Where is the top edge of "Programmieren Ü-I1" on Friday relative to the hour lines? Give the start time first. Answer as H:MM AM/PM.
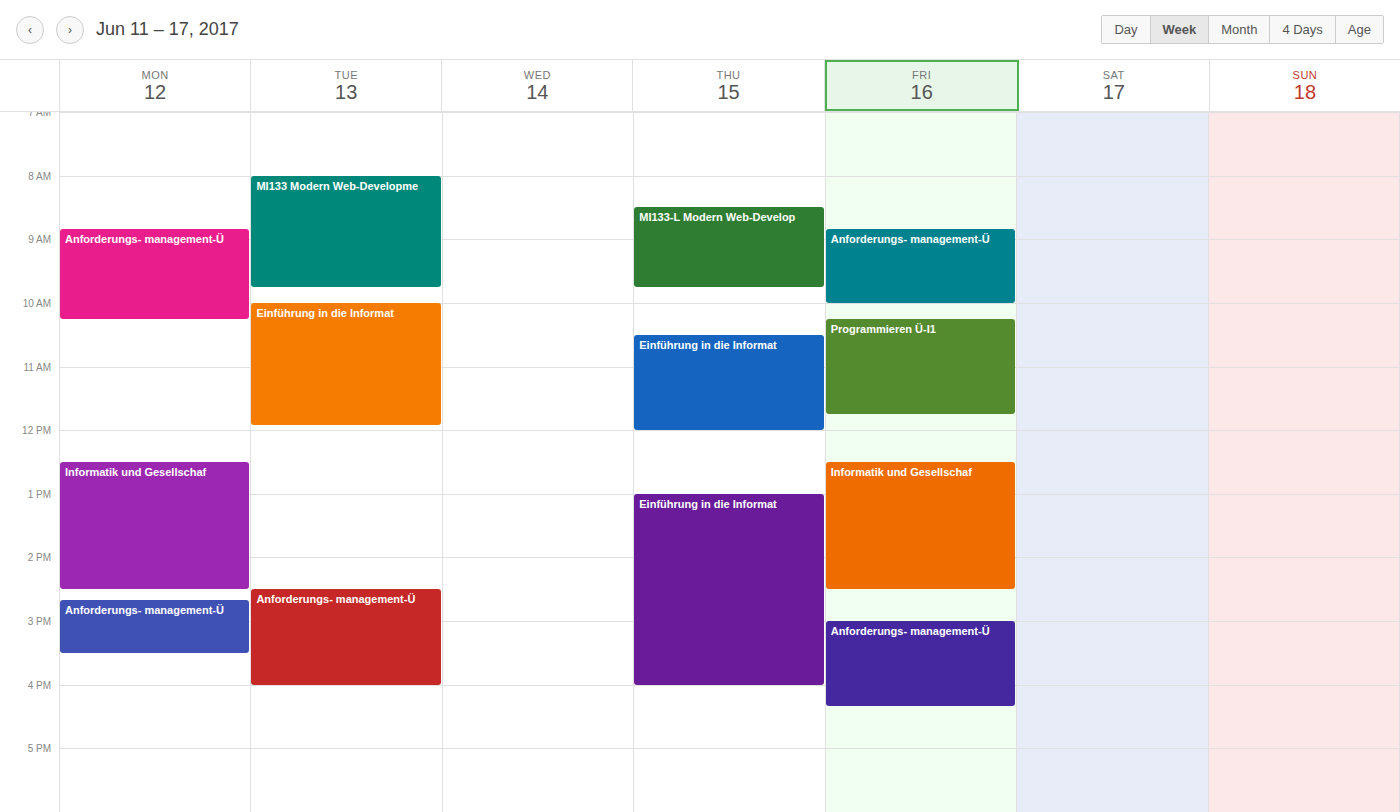
10:15 AM -- neither: a quarter of the way from the 10 AM line to the 11 AM line.